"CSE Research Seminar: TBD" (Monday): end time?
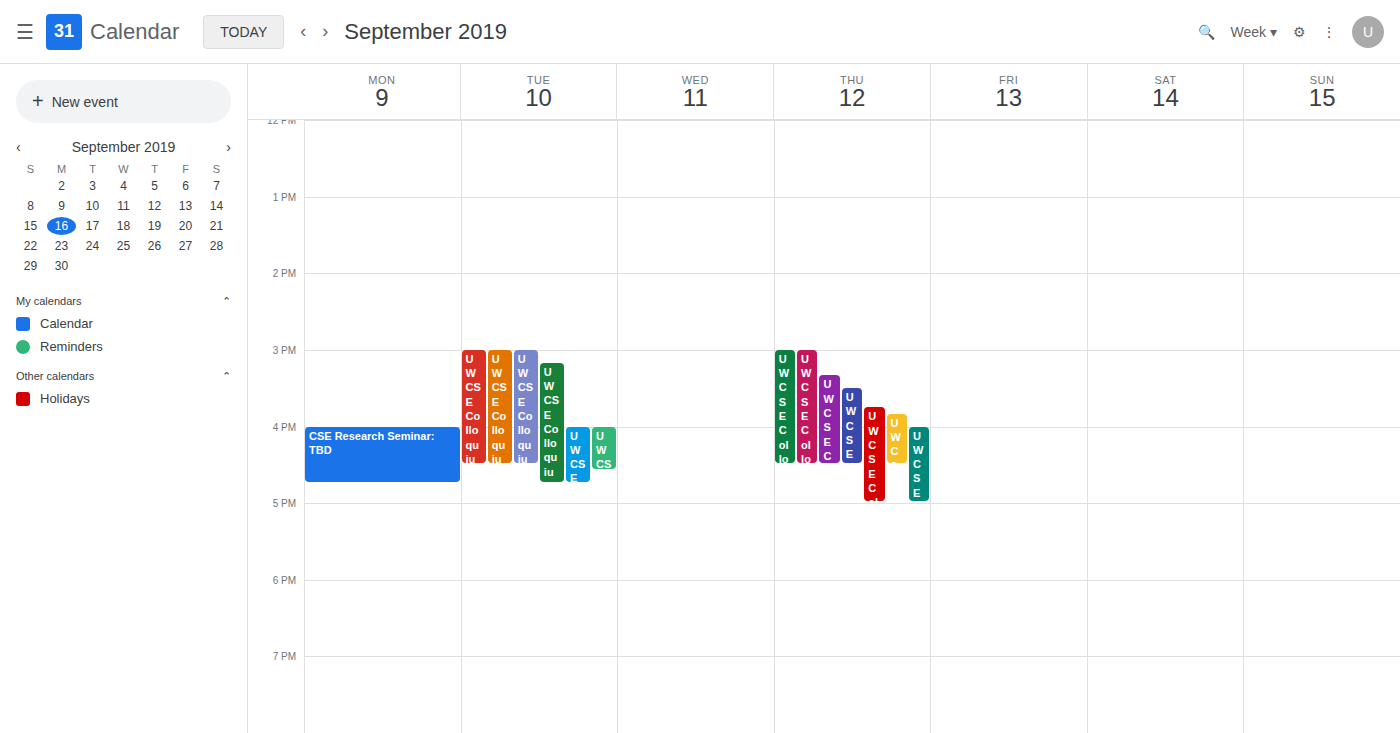
4:45 PM